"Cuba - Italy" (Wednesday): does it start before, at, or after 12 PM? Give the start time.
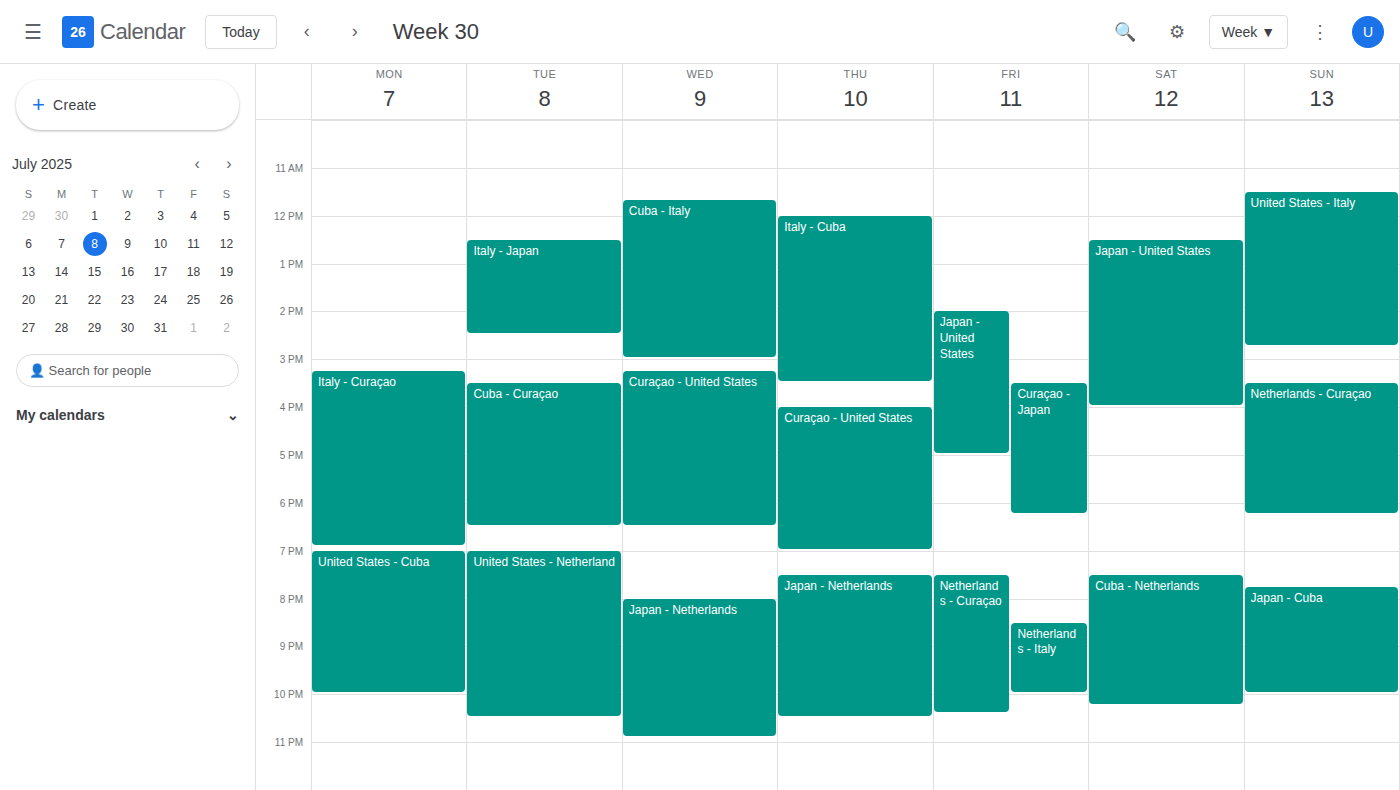
11:40 AM -- before 12 PM, 20 minutes above the 12 PM line.